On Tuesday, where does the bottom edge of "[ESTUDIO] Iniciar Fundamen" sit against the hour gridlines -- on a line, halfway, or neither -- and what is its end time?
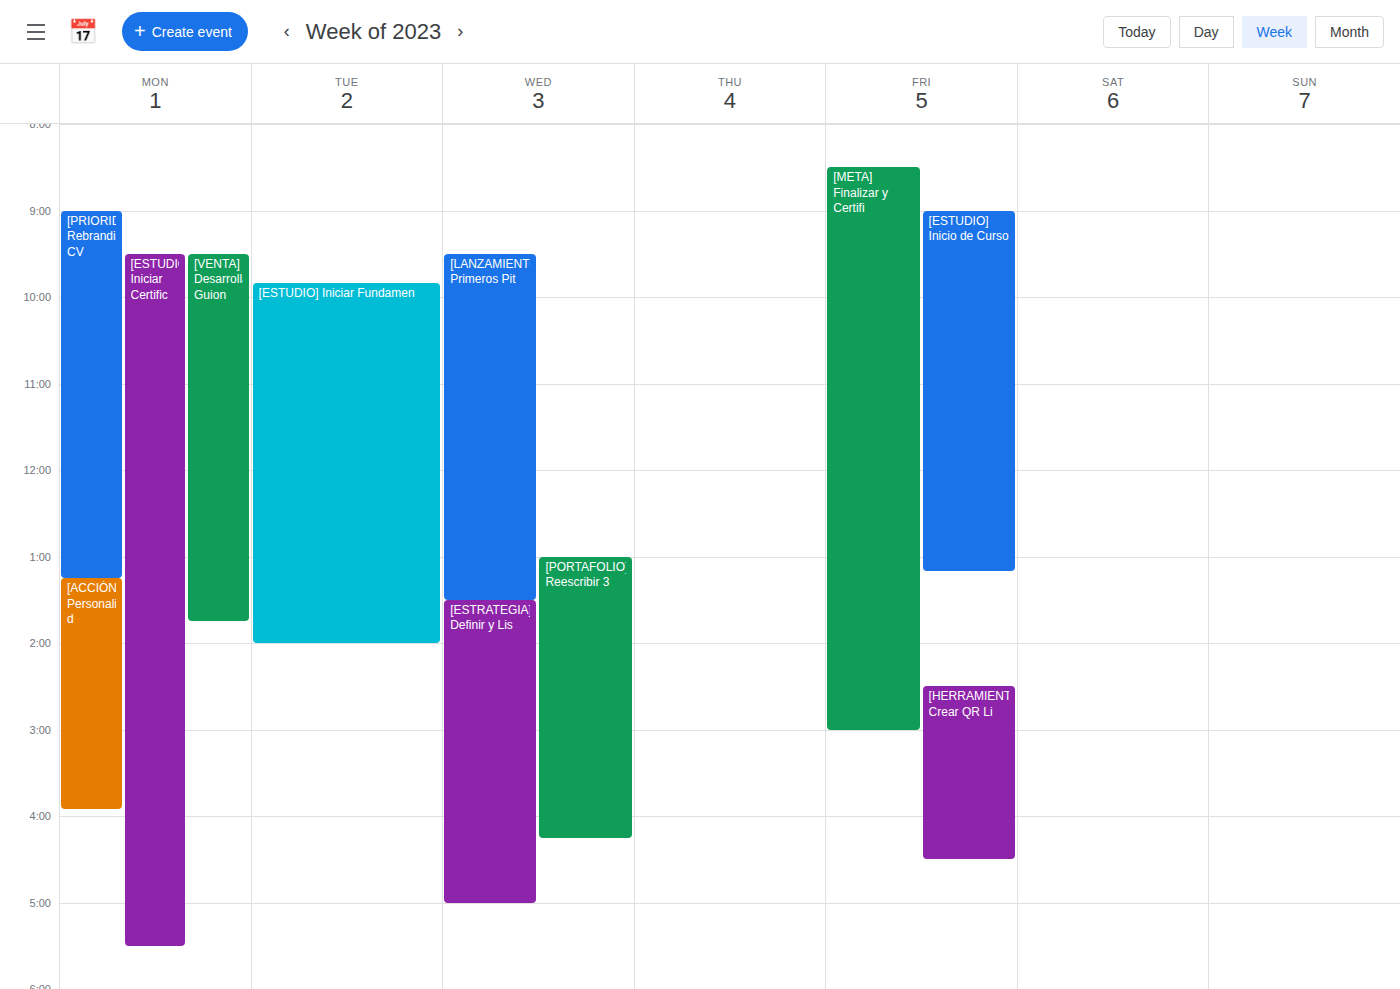
14:00 -- exactly on the 14:00 line.